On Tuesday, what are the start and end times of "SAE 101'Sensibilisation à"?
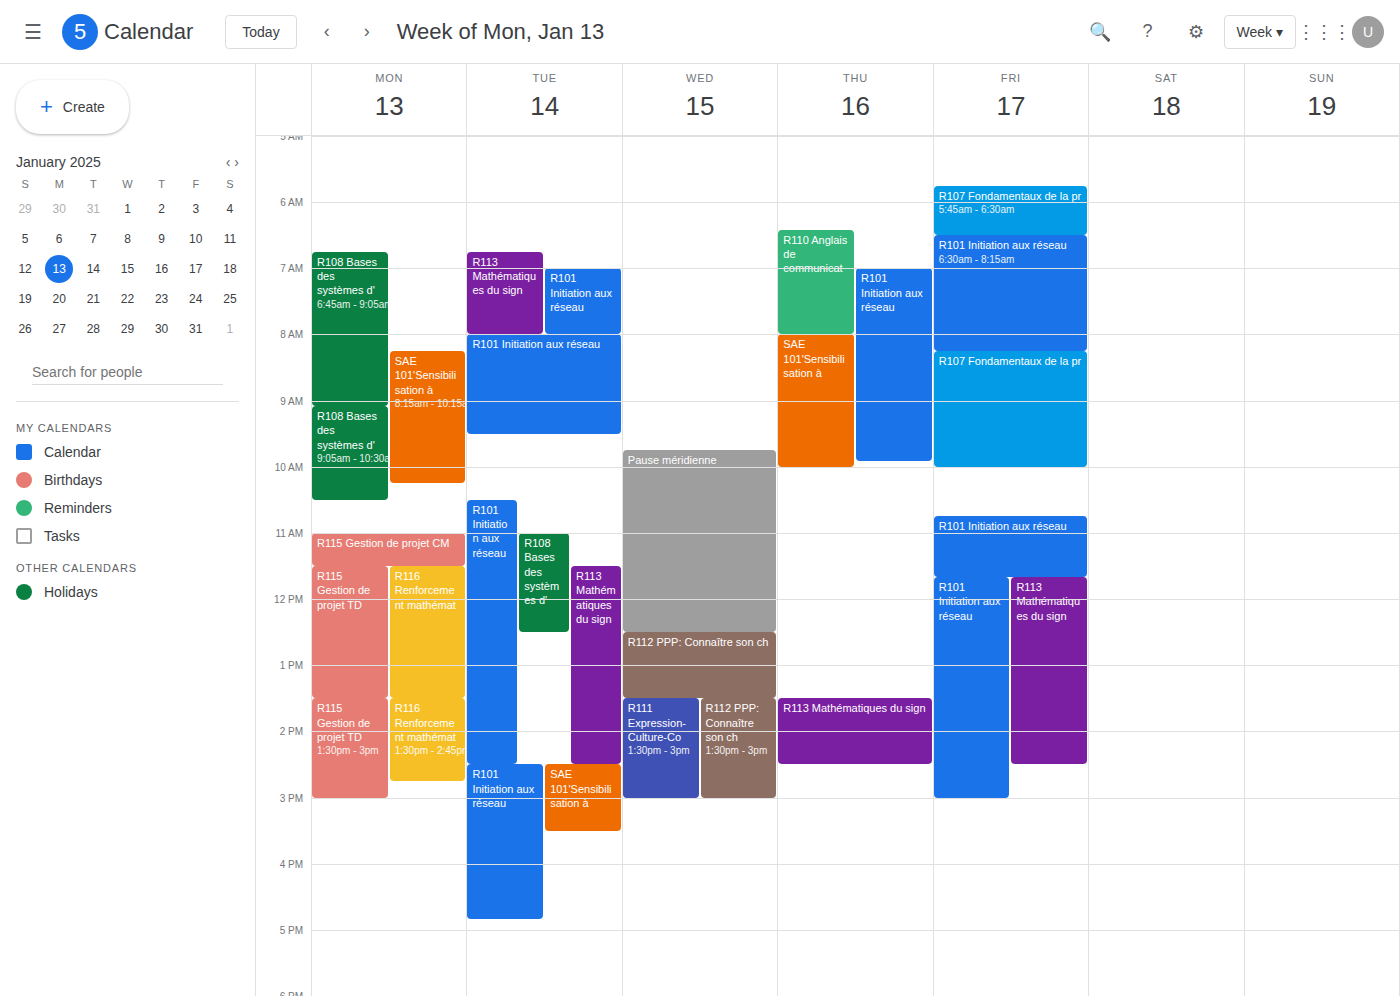
14:30 to 15:30